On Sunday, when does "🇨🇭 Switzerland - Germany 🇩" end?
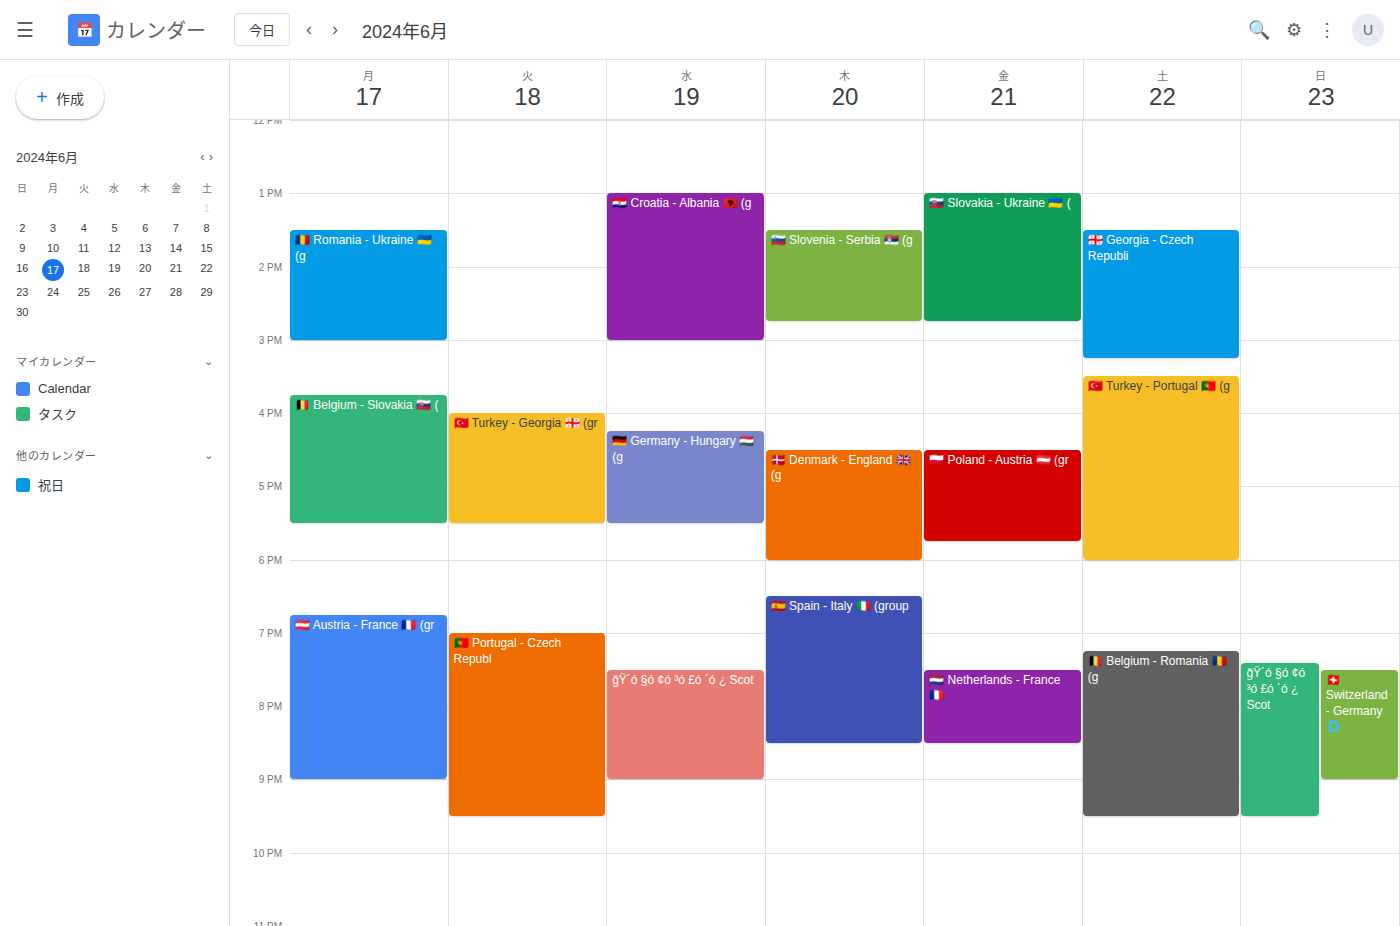
9:00 PM